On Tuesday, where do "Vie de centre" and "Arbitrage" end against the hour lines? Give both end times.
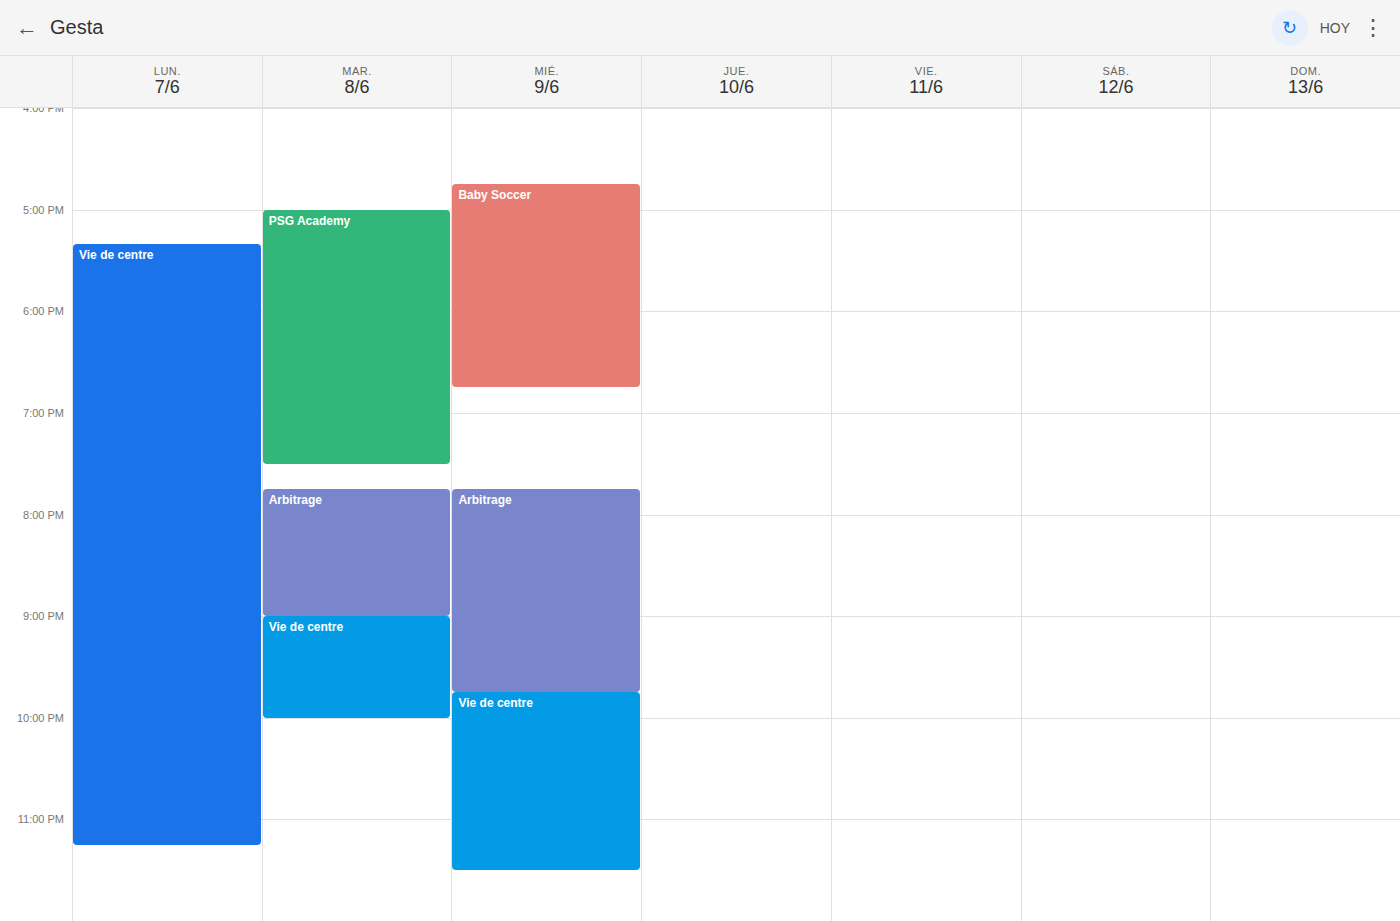
"Vie de centre": 10:00 PM, exactly on the 10 PM line. "Arbitrage": 9:00 PM, exactly on the 9 PM line.